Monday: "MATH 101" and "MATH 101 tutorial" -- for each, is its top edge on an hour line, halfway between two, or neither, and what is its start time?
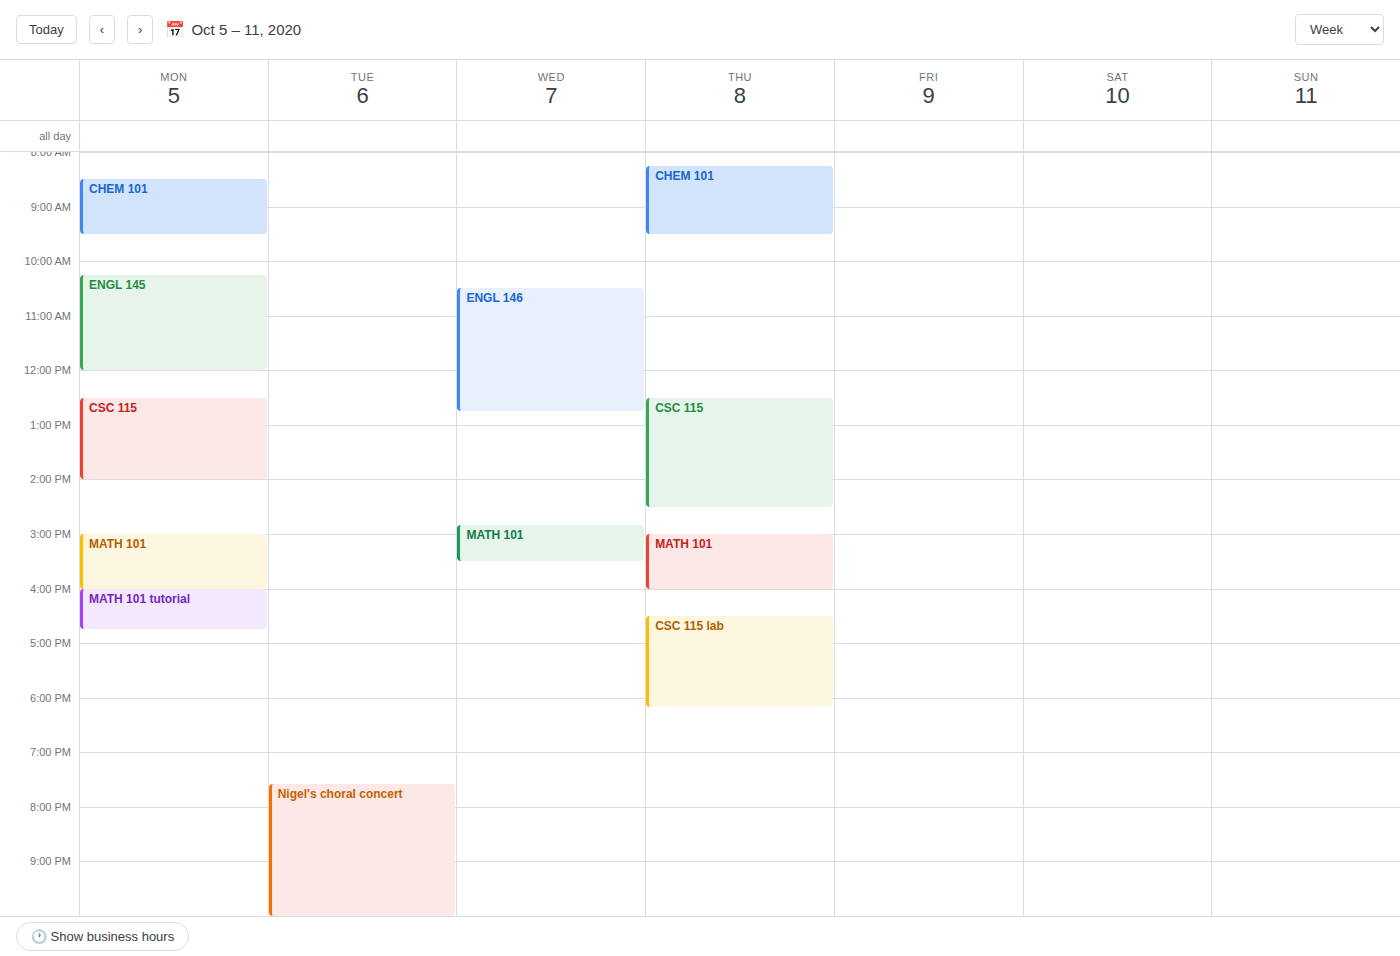
"MATH 101": 3:00 PM, exactly on the 3 PM line. "MATH 101 tutorial": 4:00 PM, exactly on the 4 PM line.